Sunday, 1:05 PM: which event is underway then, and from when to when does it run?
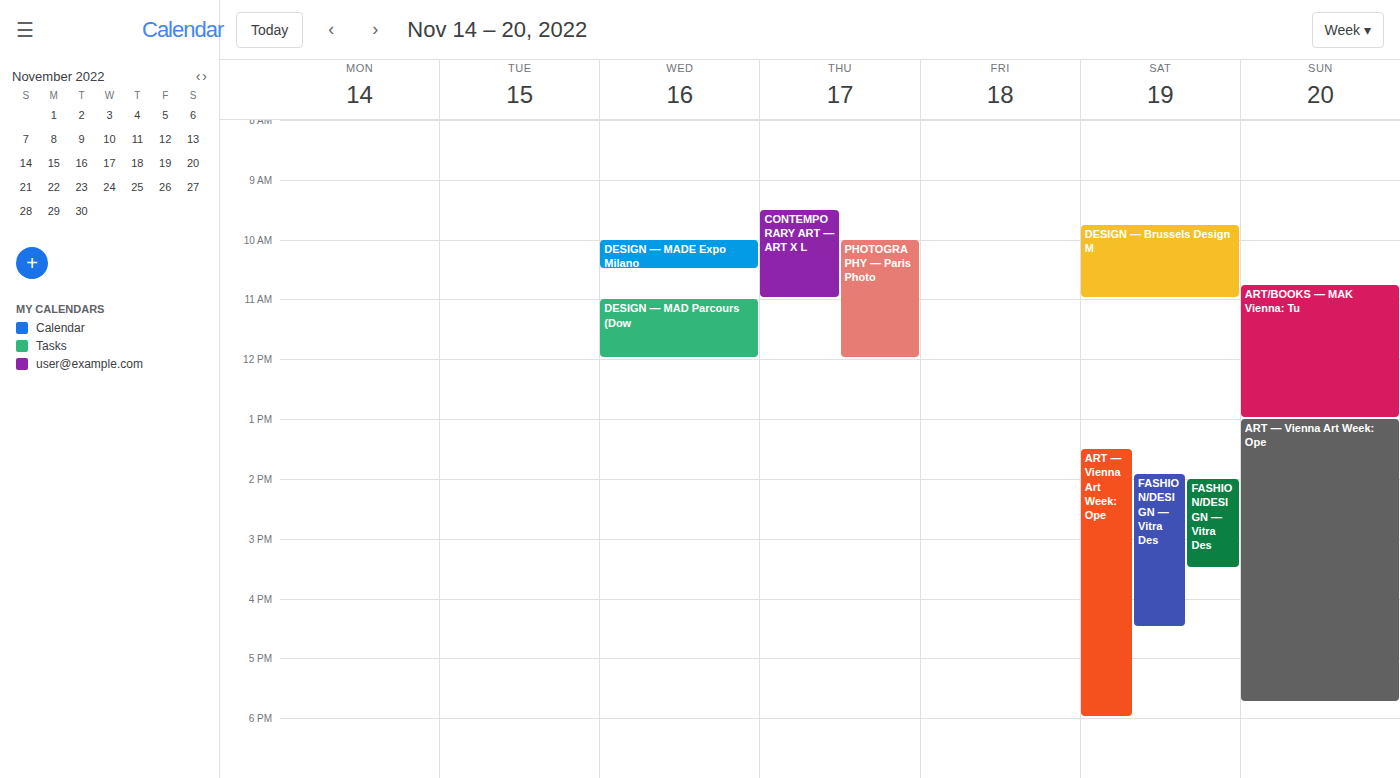
"ART — Vienna Art Week: Ope", 1:00 PM to 5:45 PM